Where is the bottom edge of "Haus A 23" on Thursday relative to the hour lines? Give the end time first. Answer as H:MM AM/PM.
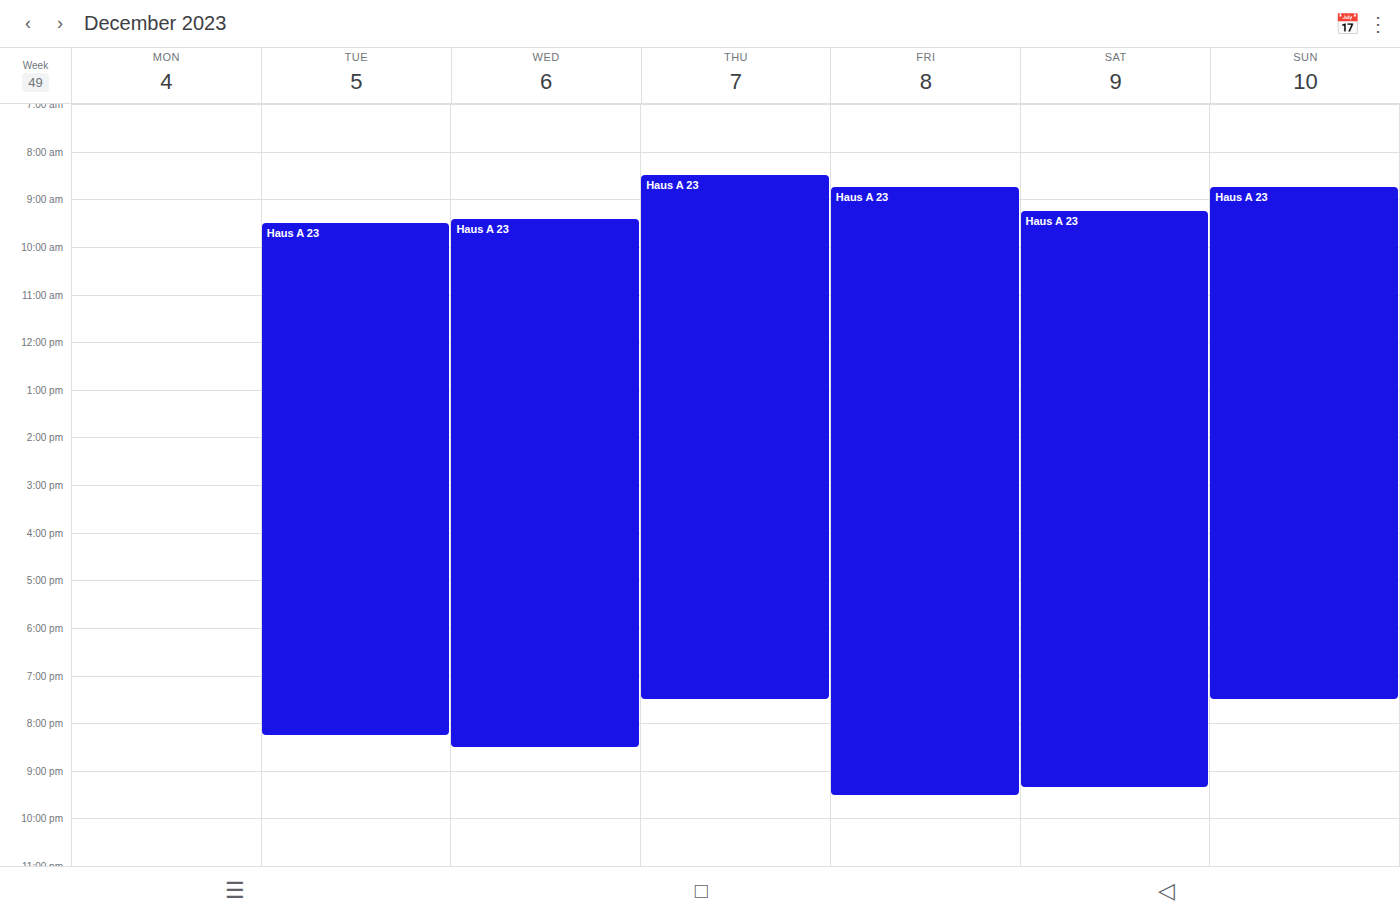
7:30 PM -- halfway between the 7 PM and 8 PM lines.